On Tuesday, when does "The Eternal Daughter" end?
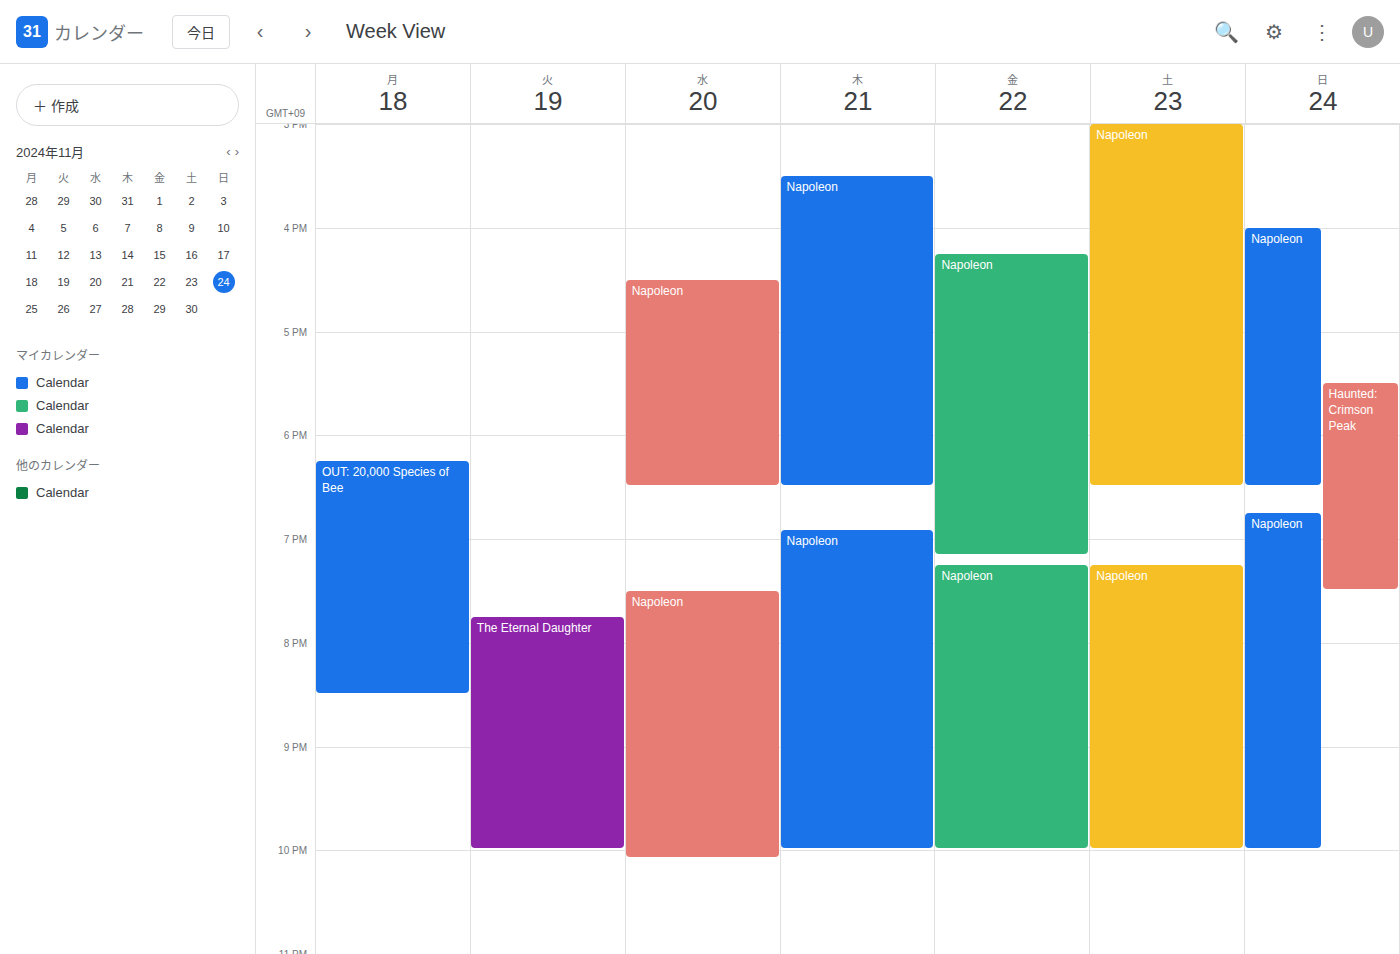
10:00 PM